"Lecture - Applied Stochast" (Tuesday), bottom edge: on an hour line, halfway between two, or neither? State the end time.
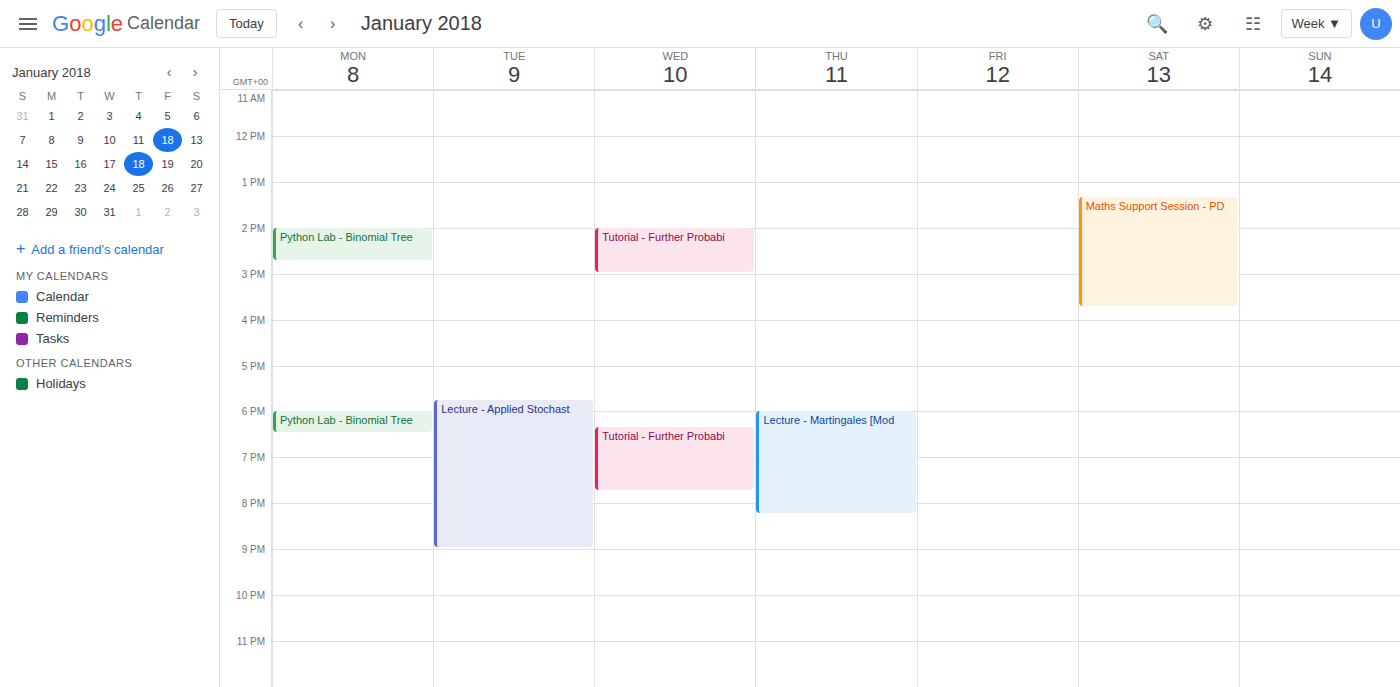
9:00 PM -- exactly on the 9 PM line.